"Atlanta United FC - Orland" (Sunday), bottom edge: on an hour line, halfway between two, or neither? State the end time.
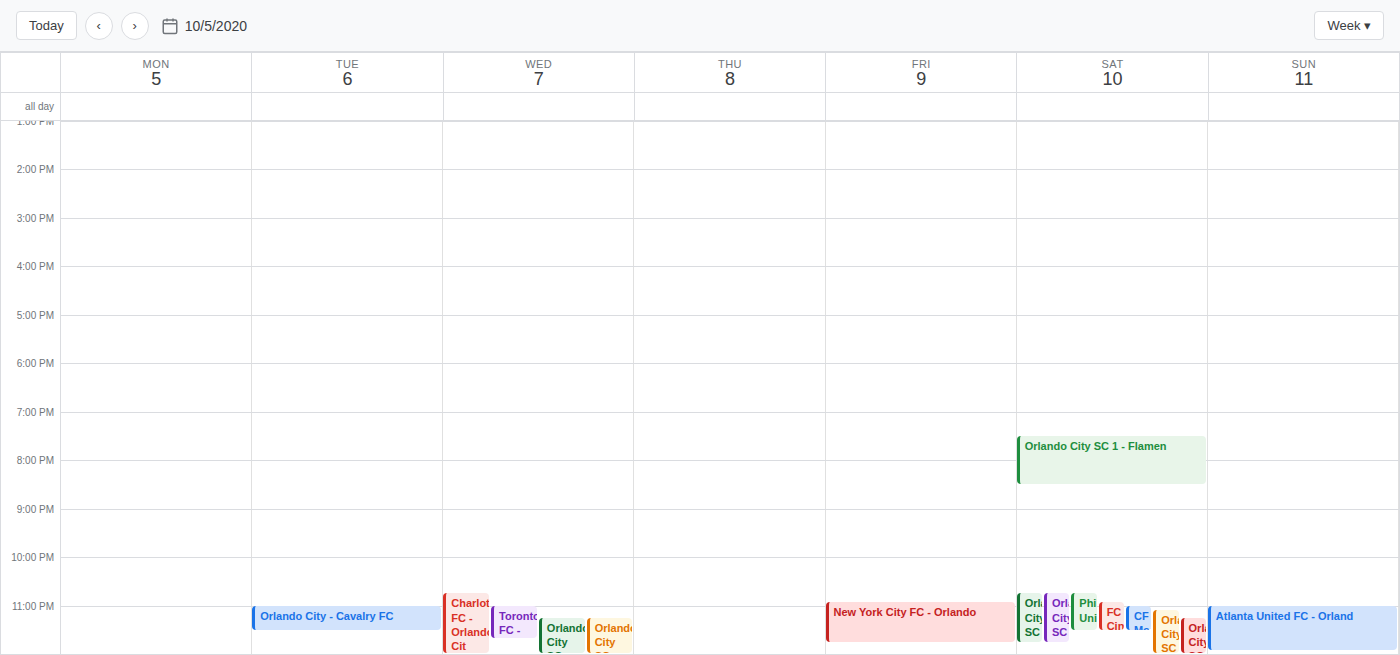
11:55 PM -- neither: 55 minutes below the 11 PM line and 5 minutes above the 12 AM line.